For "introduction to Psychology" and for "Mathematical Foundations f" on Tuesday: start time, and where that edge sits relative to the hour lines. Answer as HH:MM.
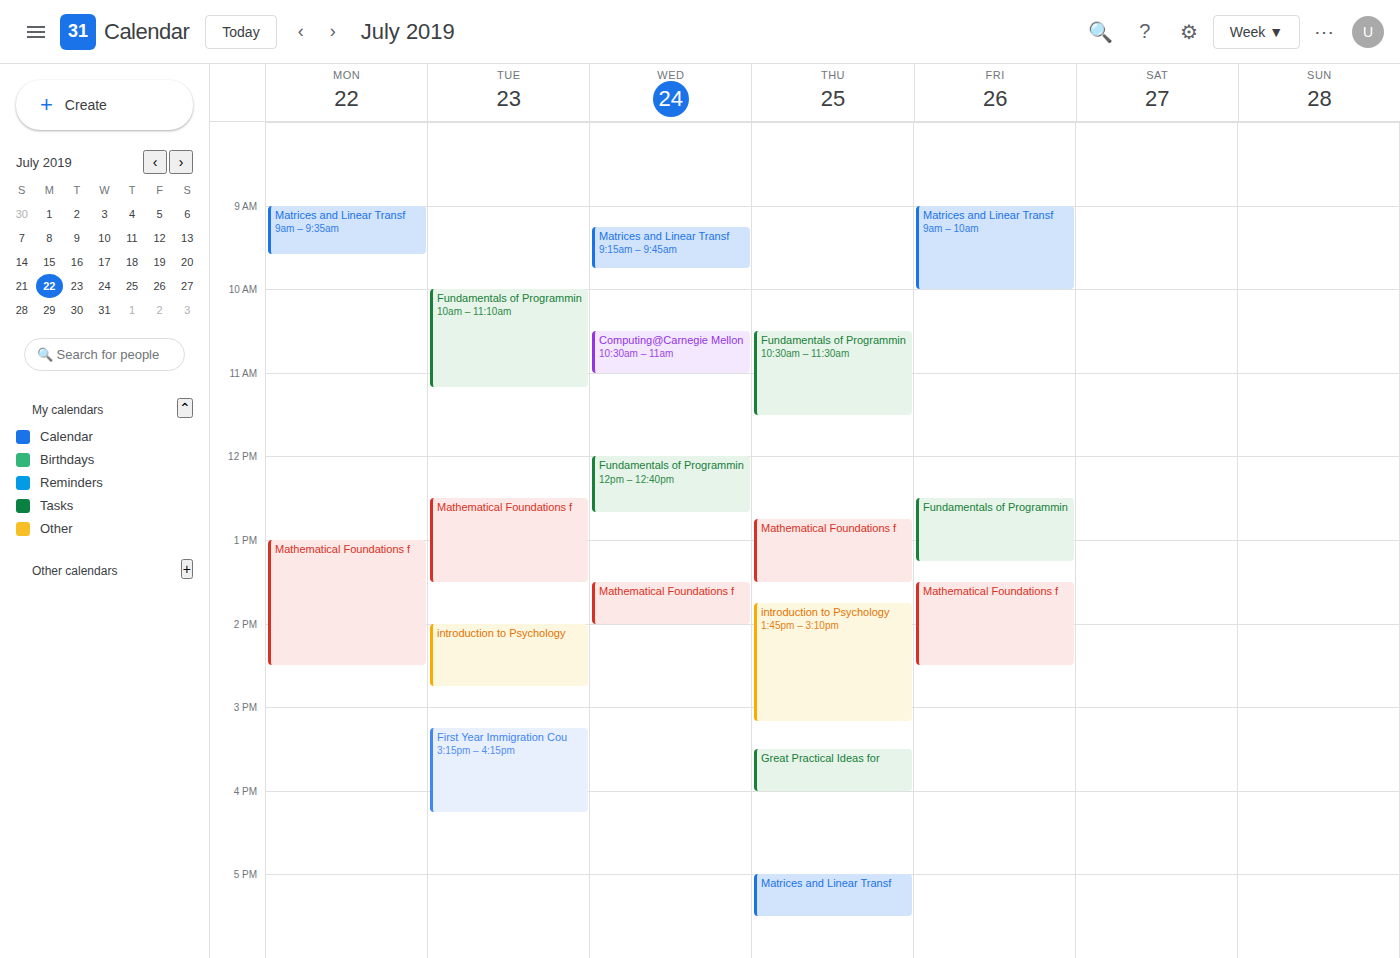
"introduction to Psychology": 14:00, exactly on the 14:00 line. "Mathematical Foundations f": 12:30, halfway between the 12:00 and 13:00 lines.